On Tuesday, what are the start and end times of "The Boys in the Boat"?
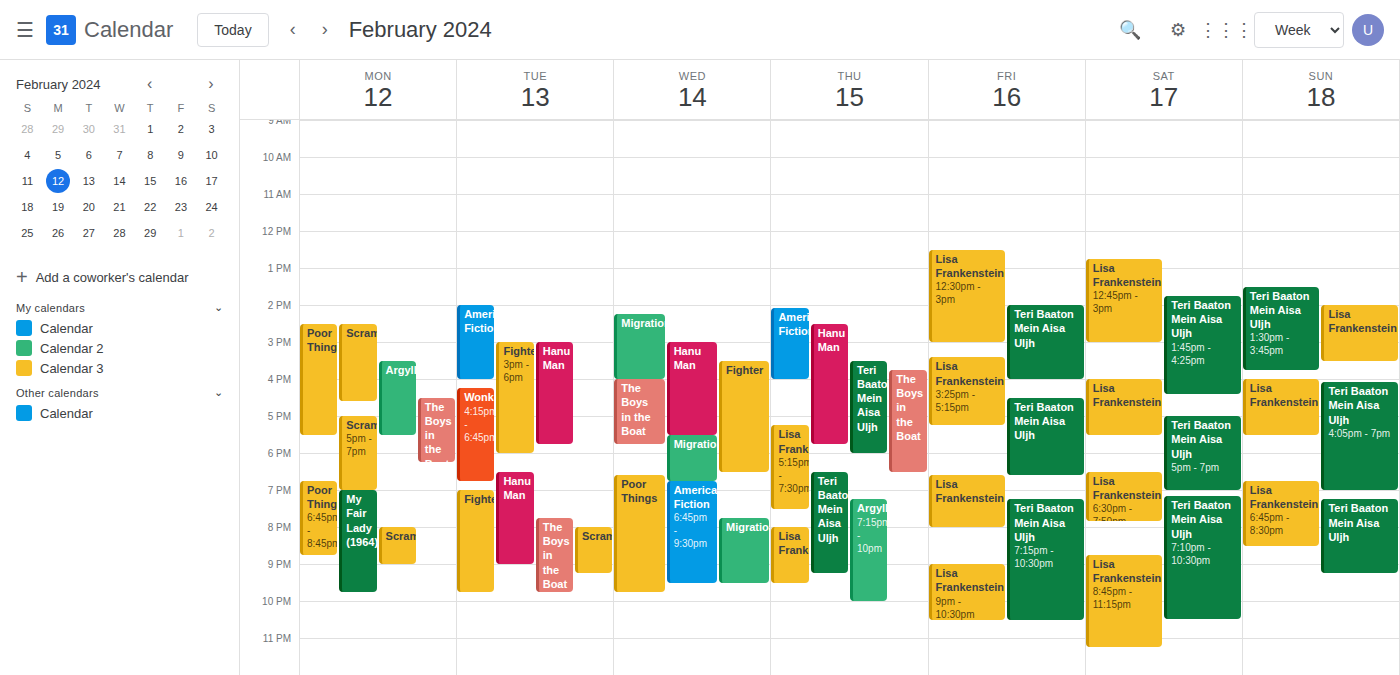
7:45 PM to 9:45 PM